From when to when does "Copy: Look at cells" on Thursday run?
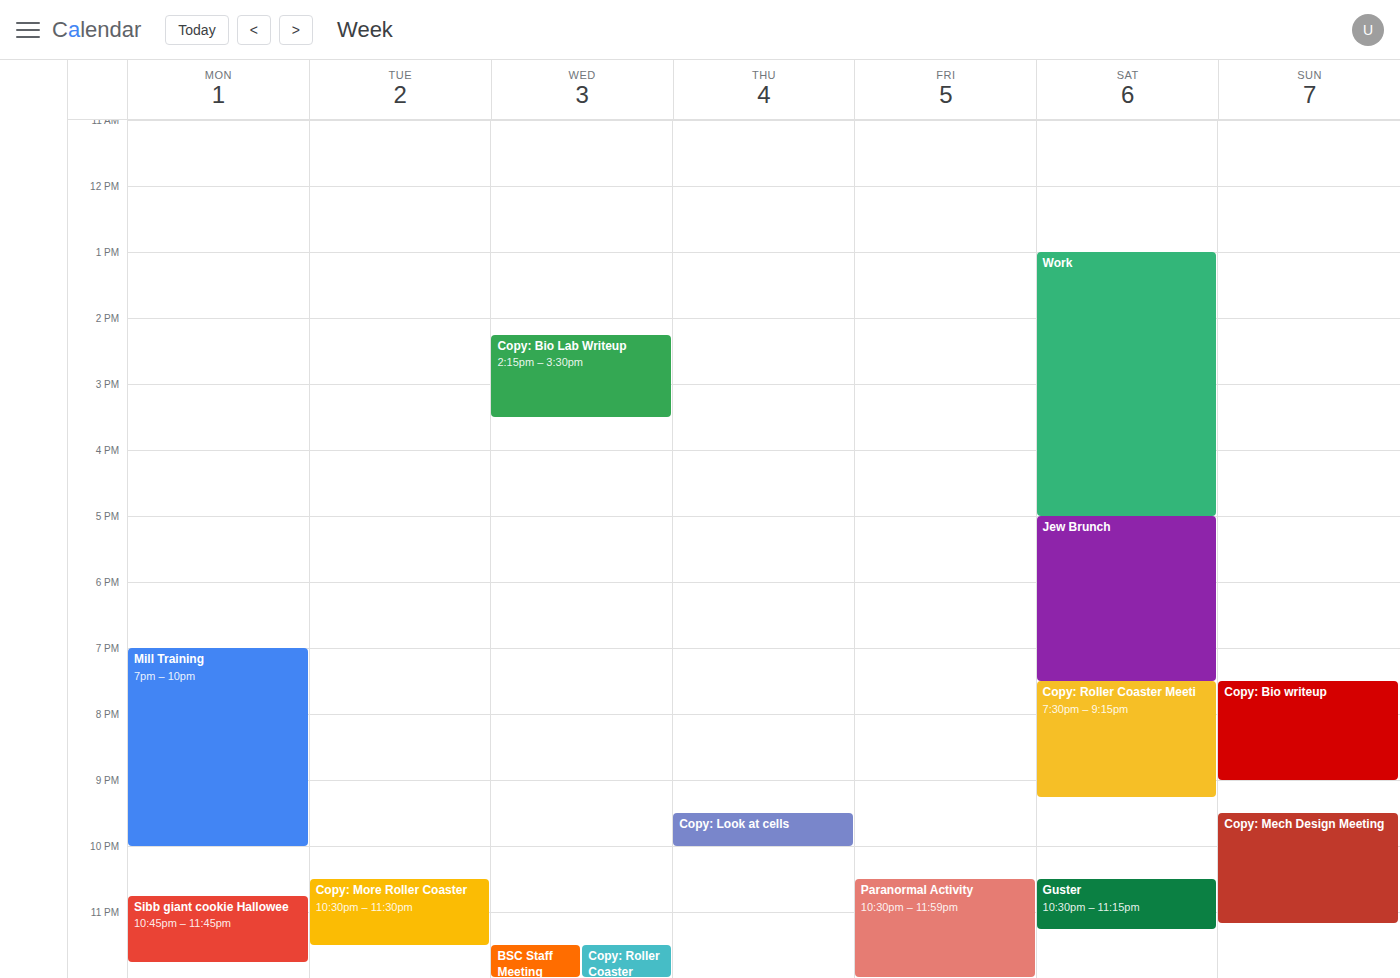
9:30 PM to 10:00 PM